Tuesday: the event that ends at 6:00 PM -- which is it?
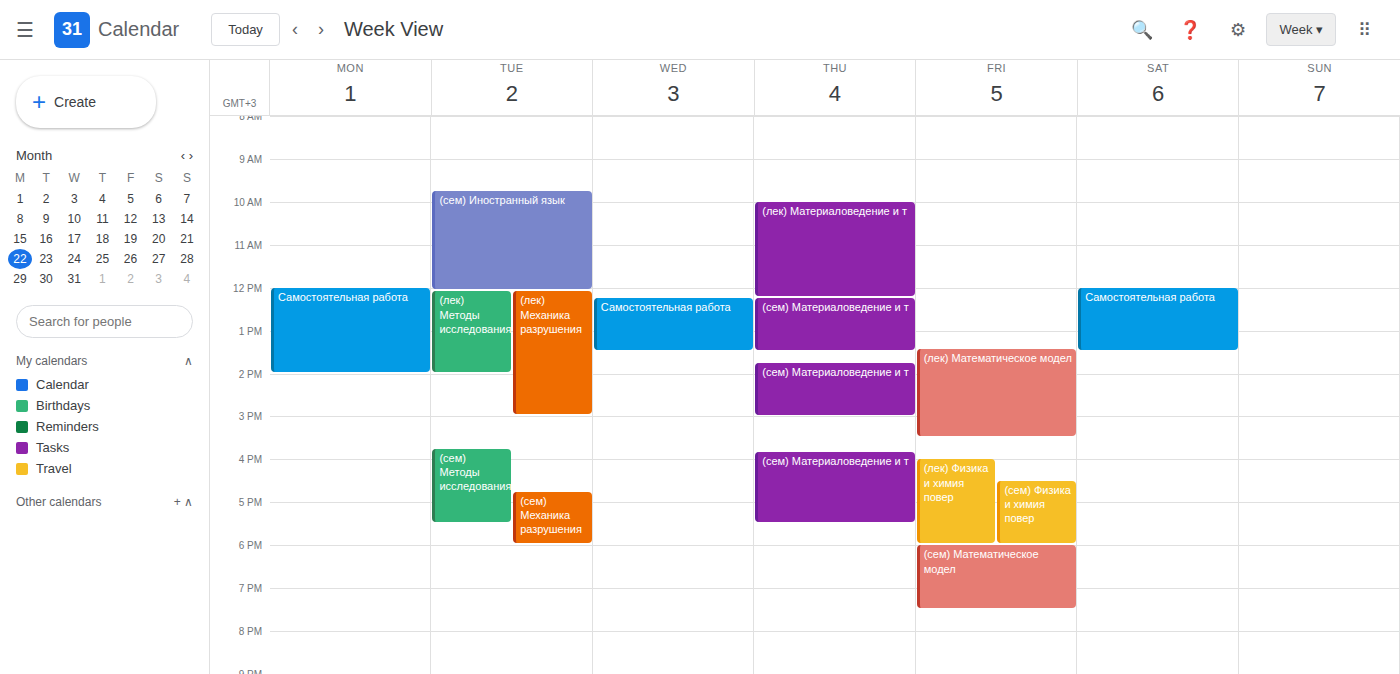
"(сем) Механика разрушения"